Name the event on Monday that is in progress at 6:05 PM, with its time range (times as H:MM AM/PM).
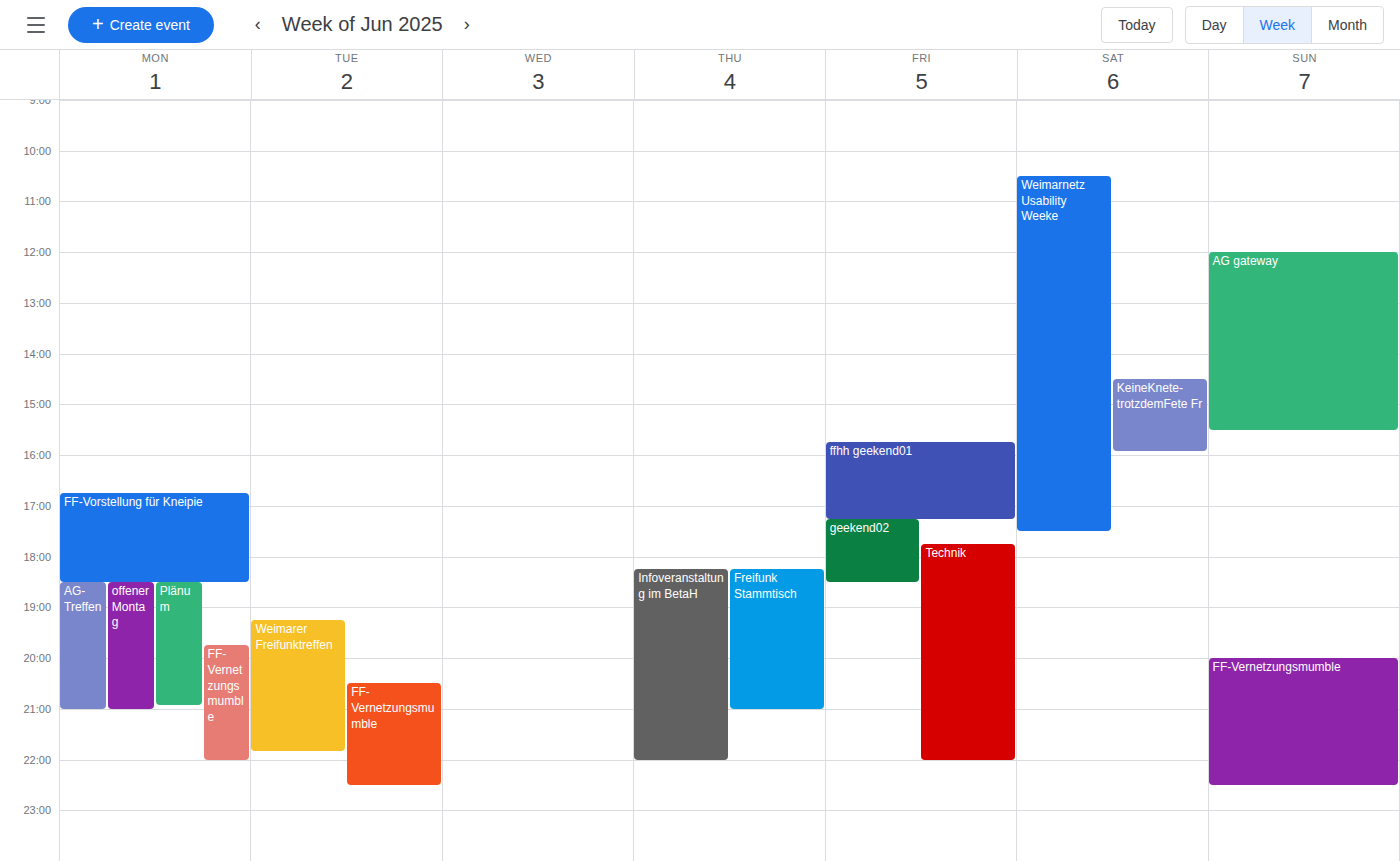
"FF-Vorstellung für Kneipie", 4:45 PM to 6:30 PM